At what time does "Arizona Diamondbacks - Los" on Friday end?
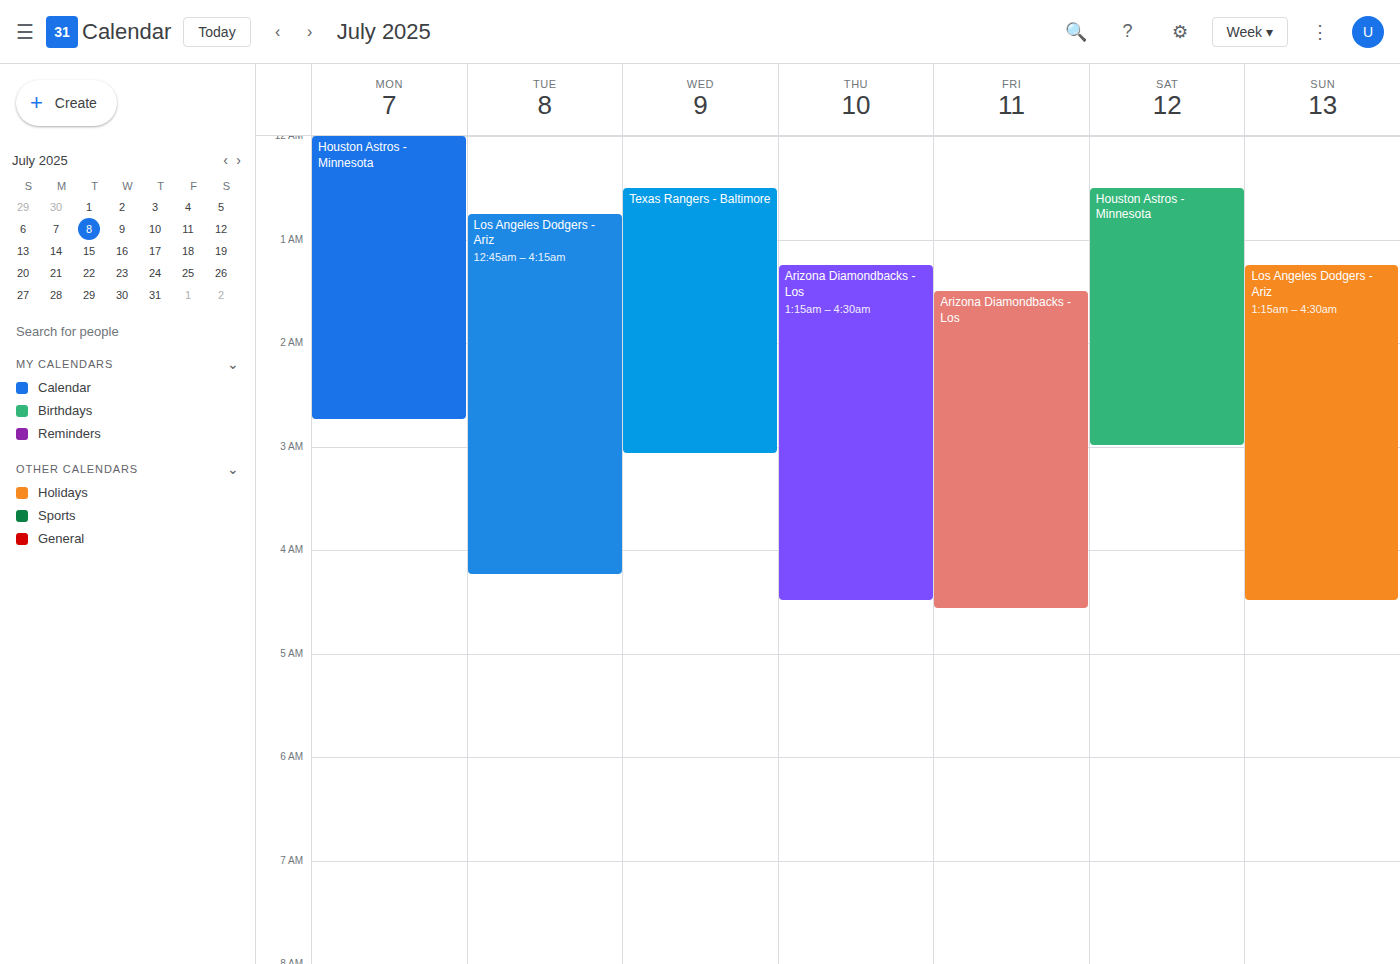
4:35 AM